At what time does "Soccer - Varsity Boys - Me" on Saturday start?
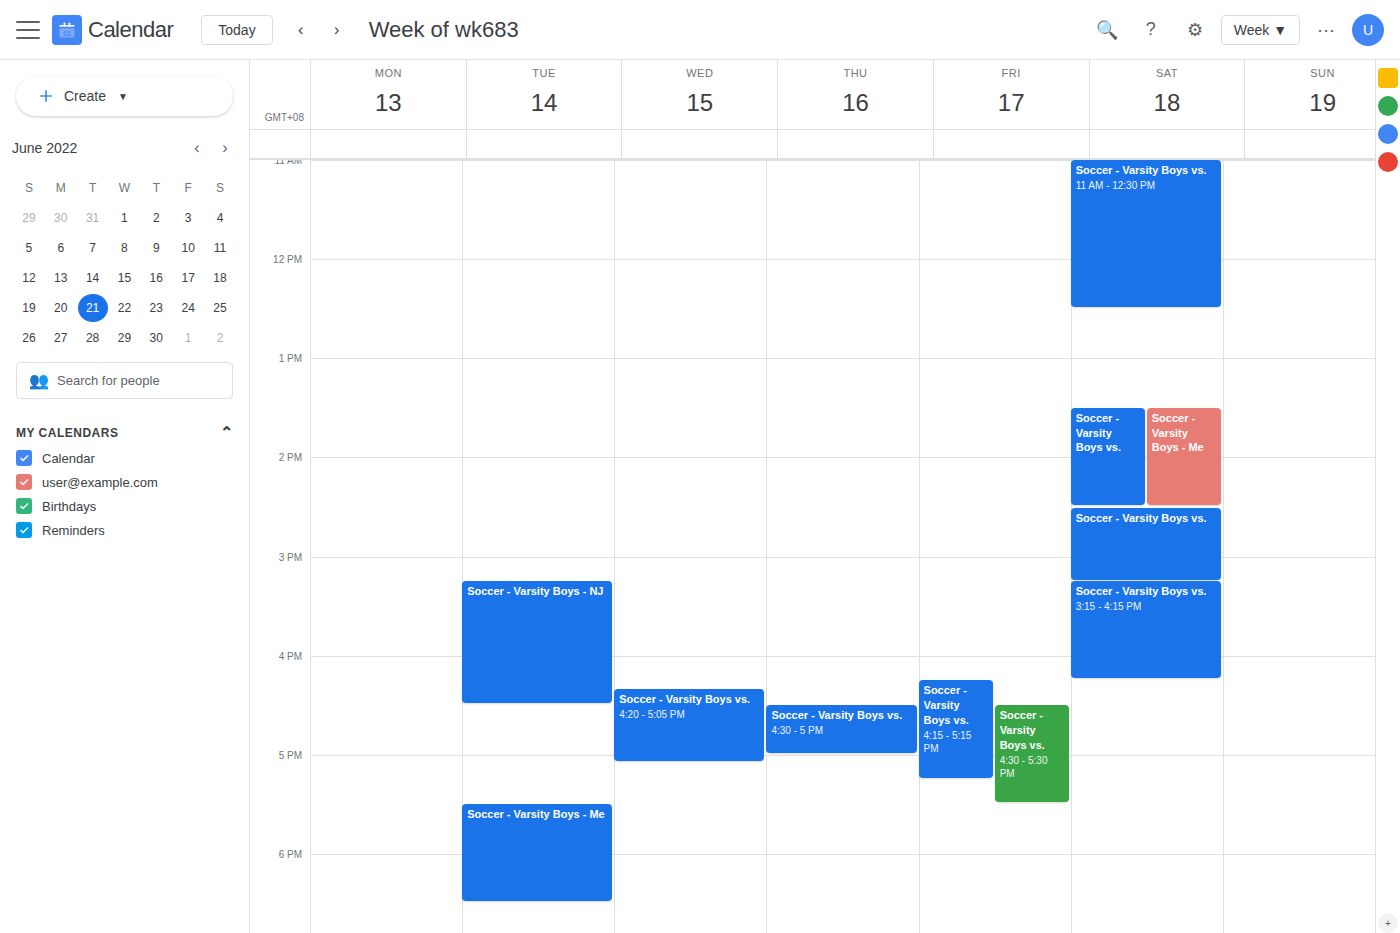
1:30 PM